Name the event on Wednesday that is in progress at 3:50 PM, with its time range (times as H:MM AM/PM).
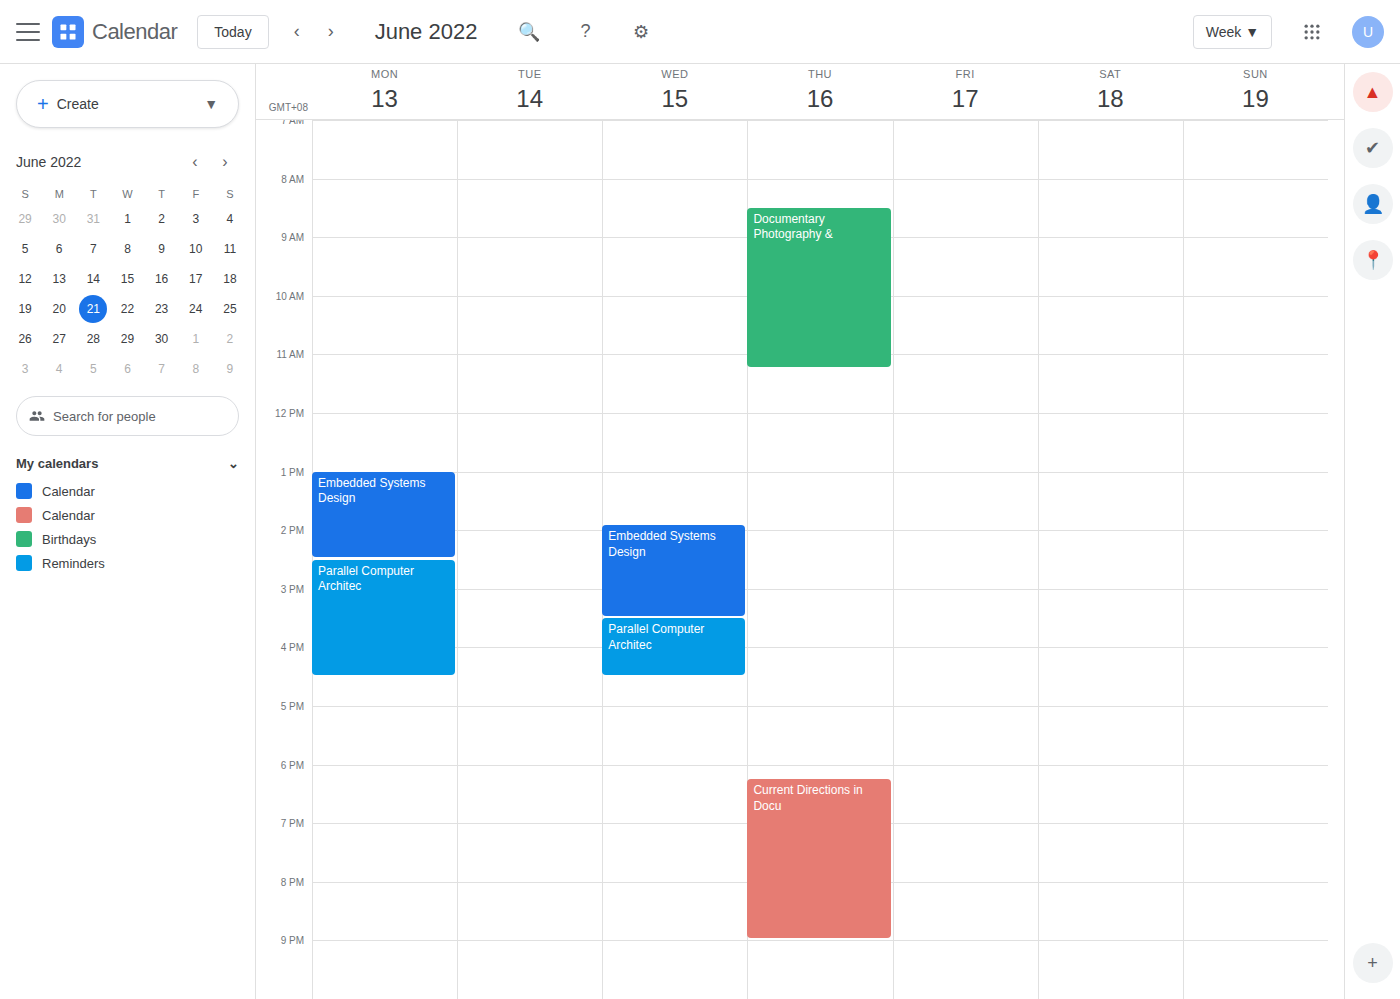
"Parallel Computer Architec", 3:30 PM to 4:30 PM